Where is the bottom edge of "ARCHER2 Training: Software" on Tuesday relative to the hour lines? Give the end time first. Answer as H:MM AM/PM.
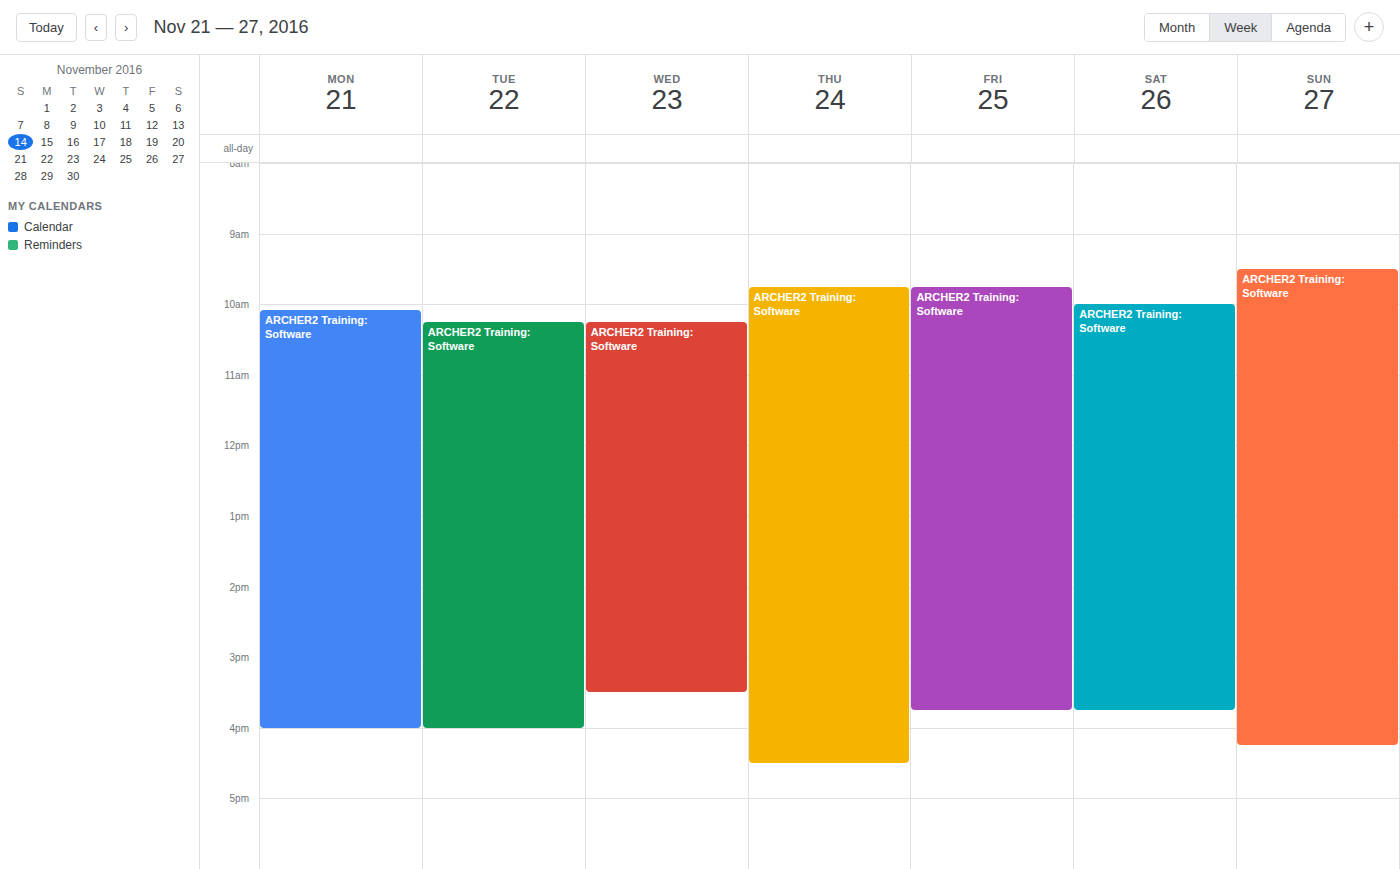
4:00 PM -- exactly on the 4 PM line.